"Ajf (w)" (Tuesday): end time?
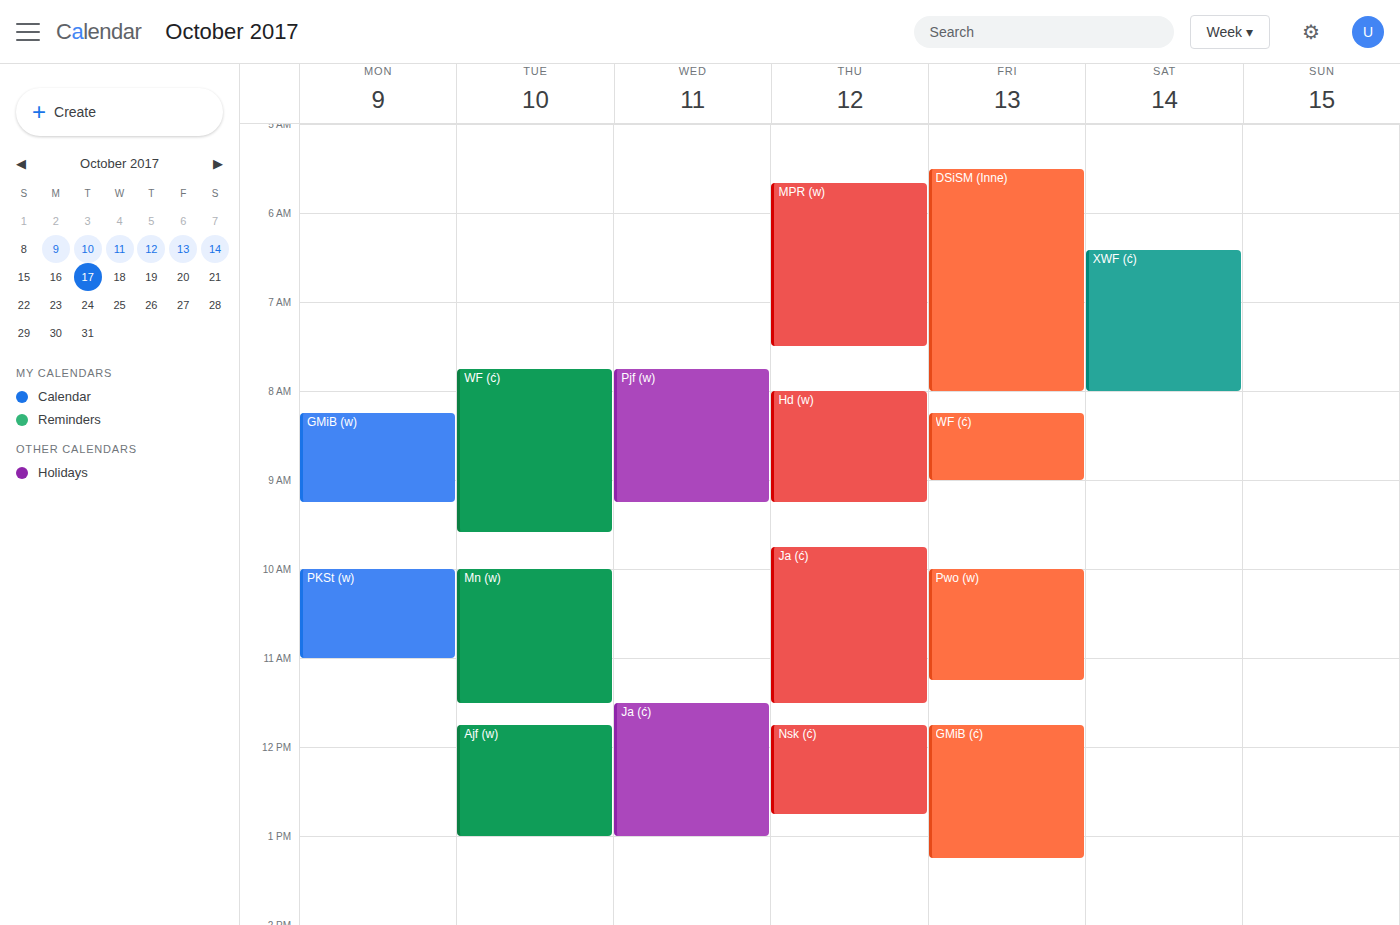
1:00 PM